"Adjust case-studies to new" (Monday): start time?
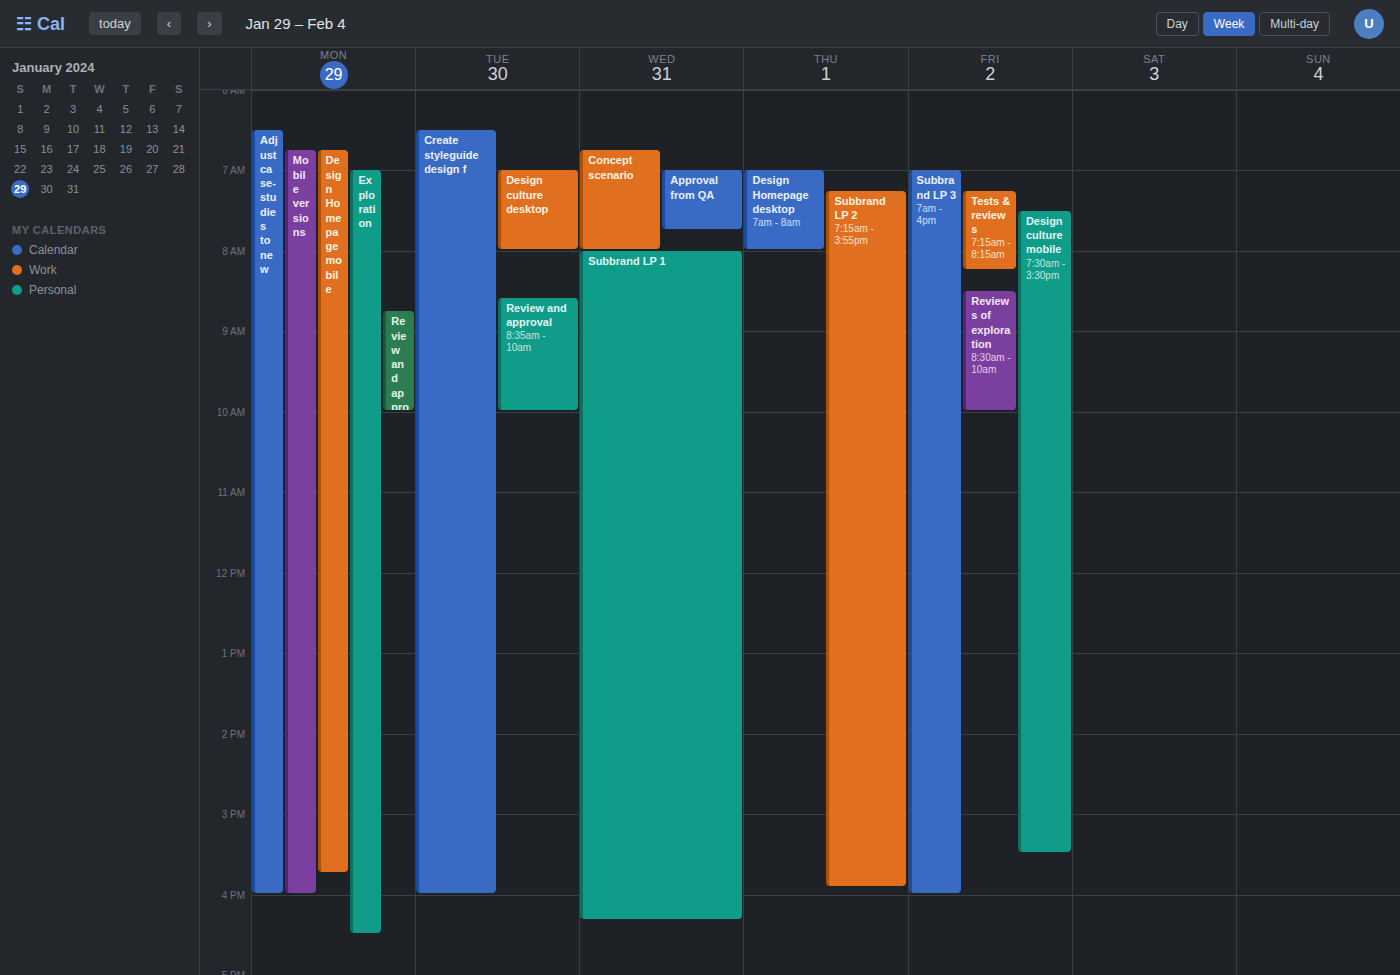
6:30 AM